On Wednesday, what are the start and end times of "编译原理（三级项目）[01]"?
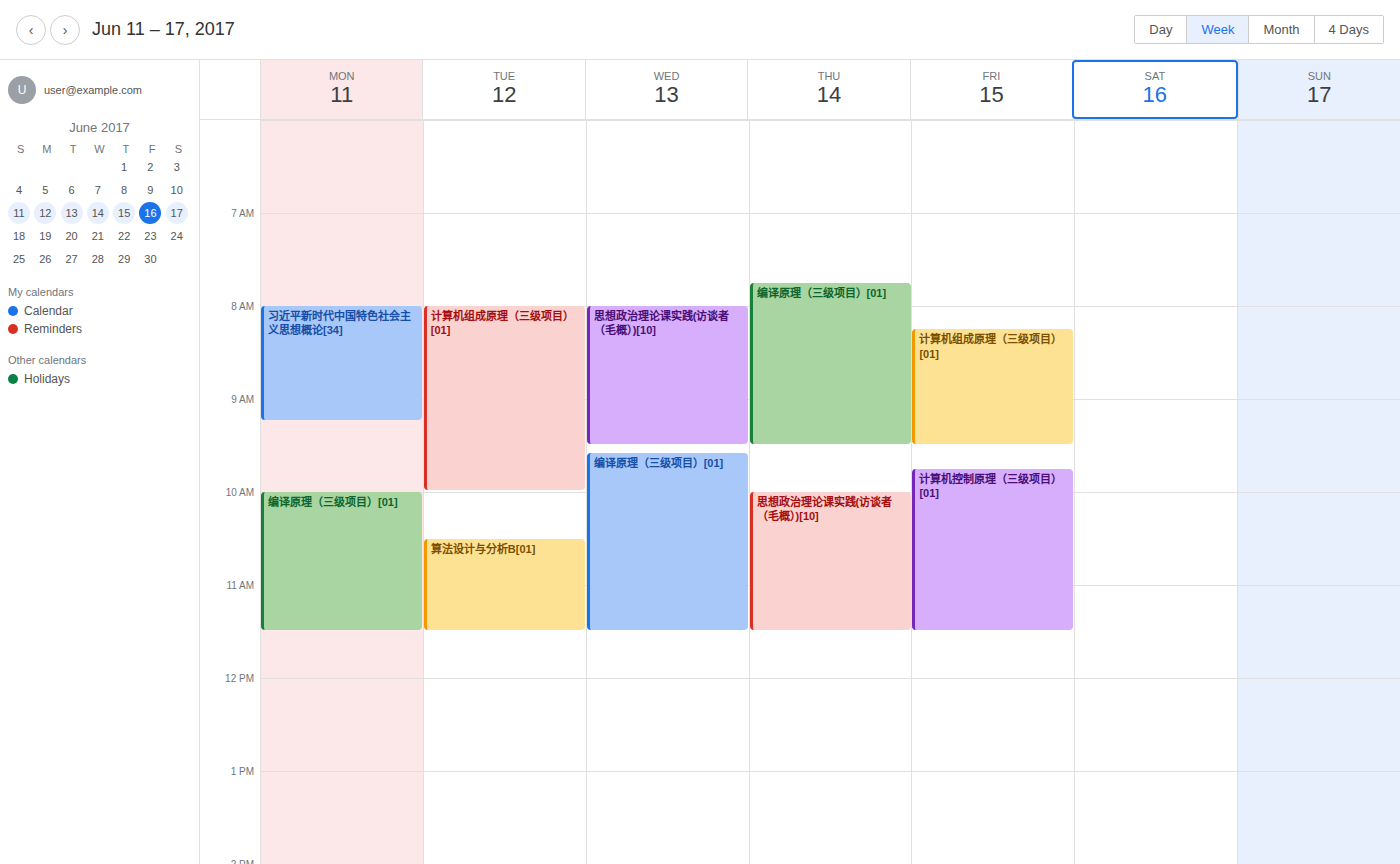
9:35 AM to 11:30 AM